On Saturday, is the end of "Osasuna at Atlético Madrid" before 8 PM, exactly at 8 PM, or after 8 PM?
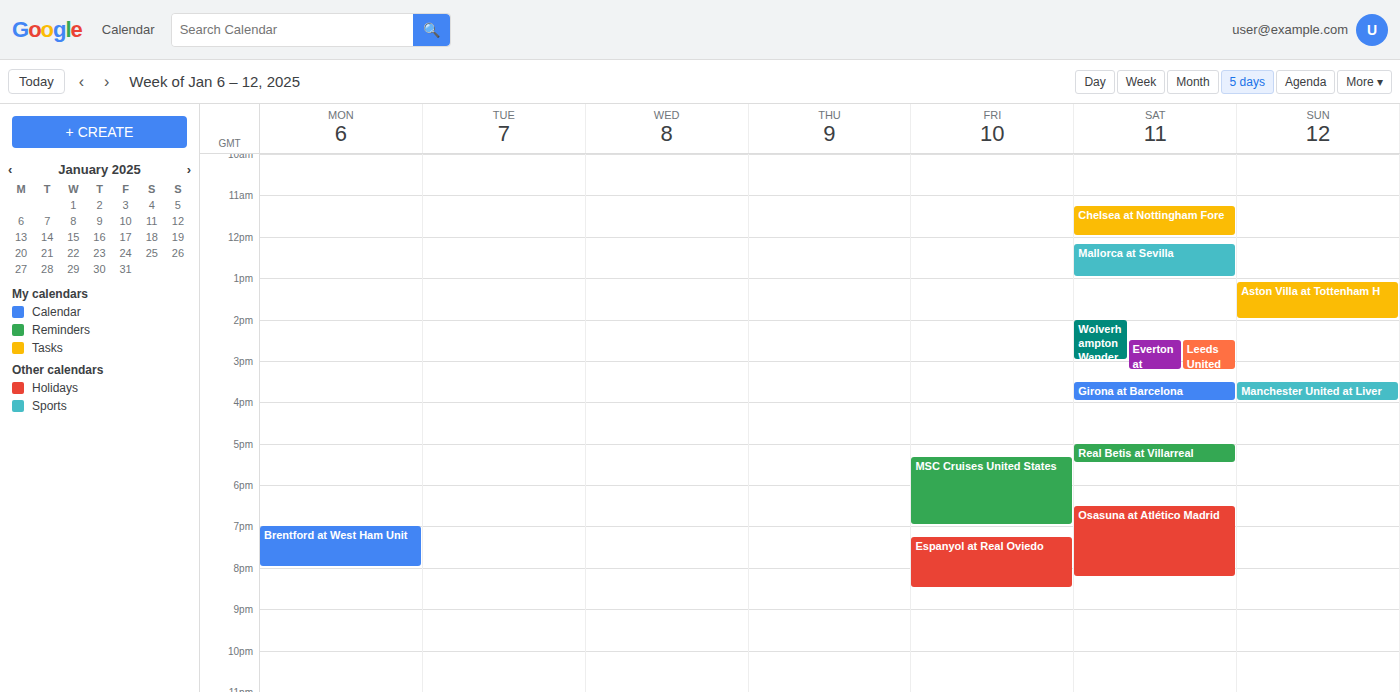
8:15 PM -- after 8 PM, 15 minutes below the 8 PM line.